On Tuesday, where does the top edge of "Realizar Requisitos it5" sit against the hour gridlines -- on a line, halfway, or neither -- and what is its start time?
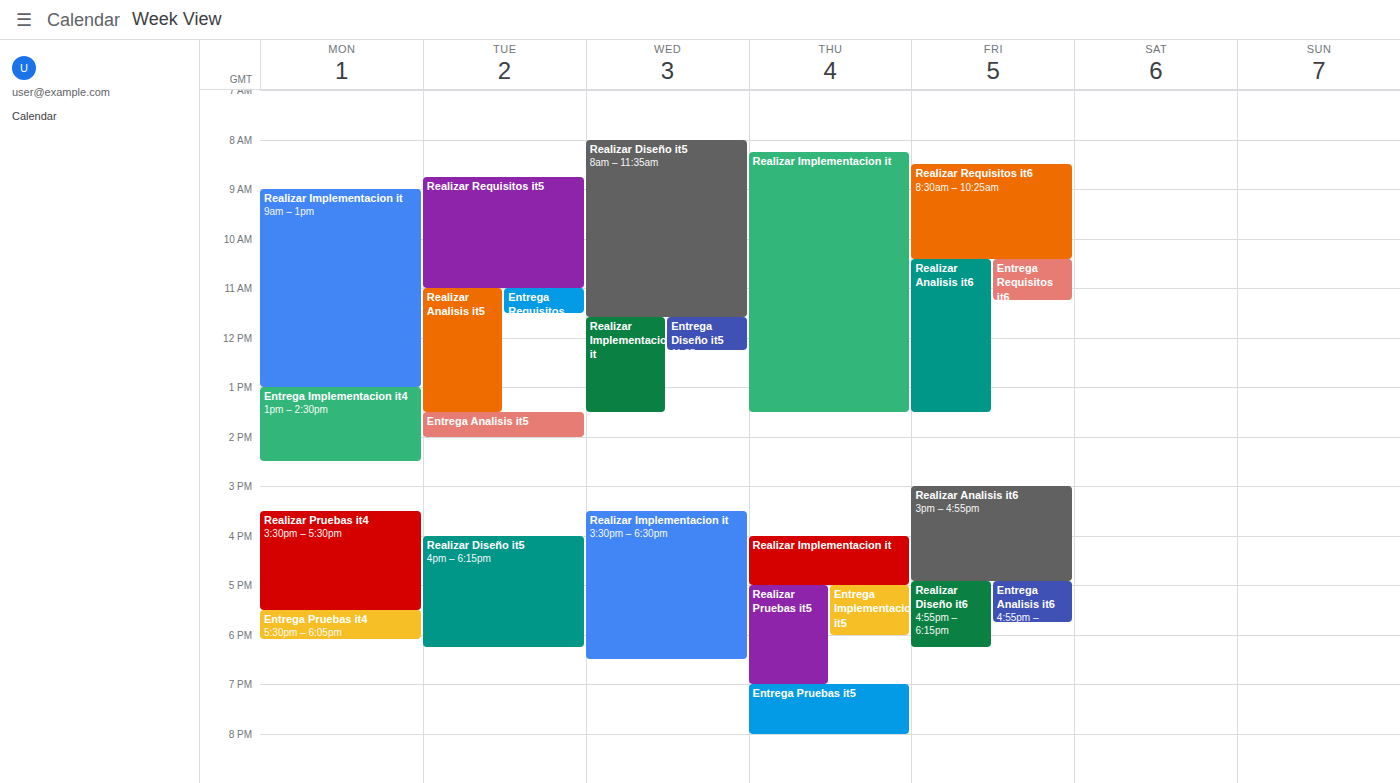
8:45 AM -- neither: three quarters of the way from the 8 AM line to the 9 AM line.